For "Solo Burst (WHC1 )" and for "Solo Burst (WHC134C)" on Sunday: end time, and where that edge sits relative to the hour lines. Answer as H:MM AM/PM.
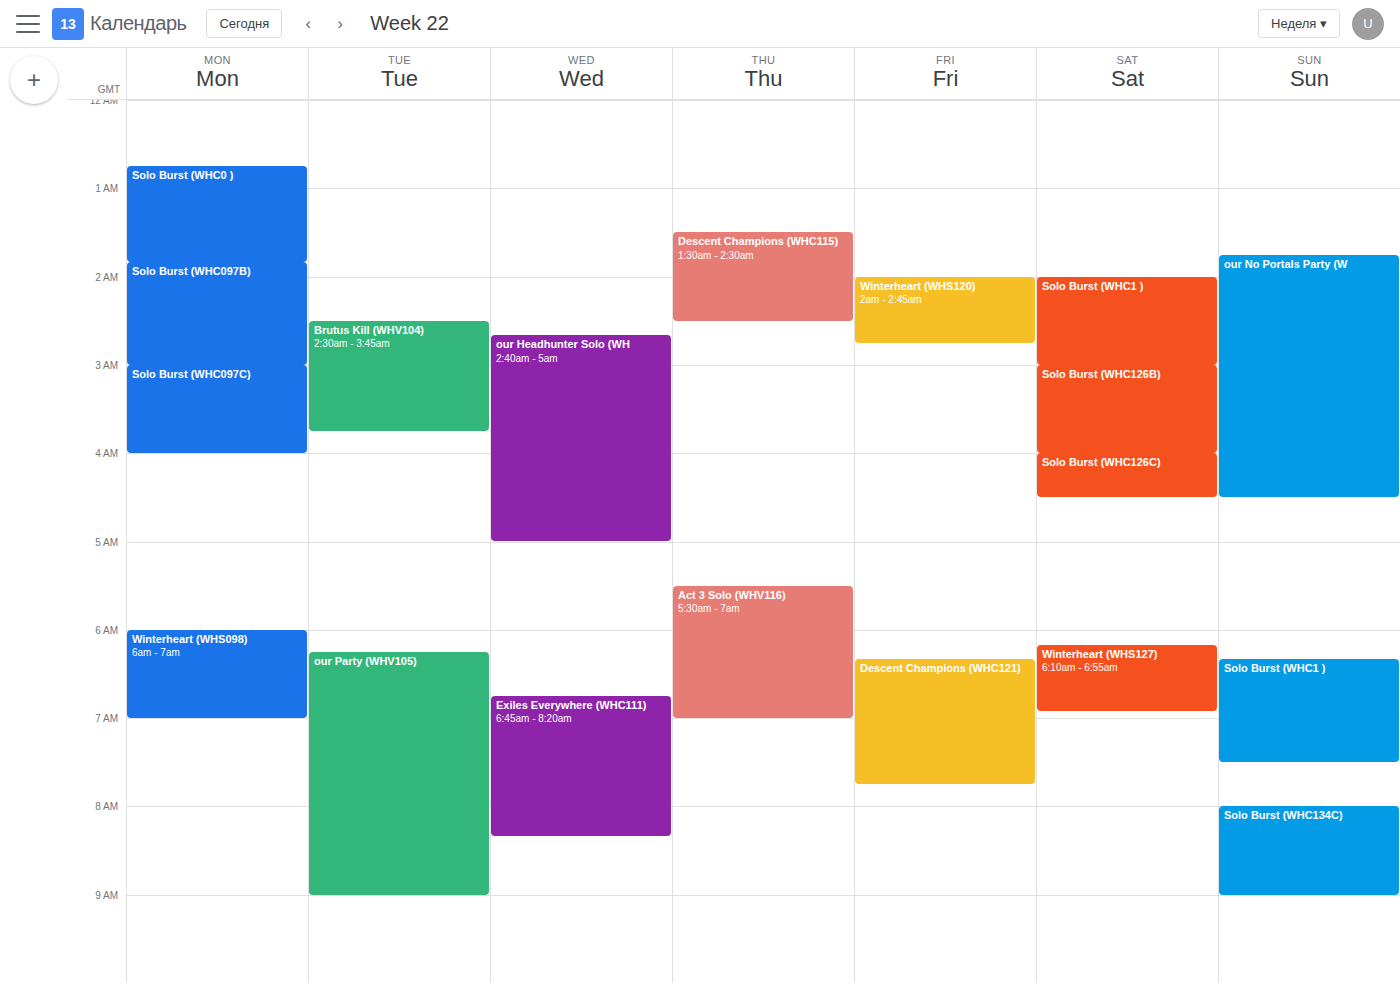
"Solo Burst (WHC1 )": 7:30 AM, halfway between the 7 AM and 8 AM lines. "Solo Burst (WHC134C)": 9:00 AM, exactly on the 9 AM line.